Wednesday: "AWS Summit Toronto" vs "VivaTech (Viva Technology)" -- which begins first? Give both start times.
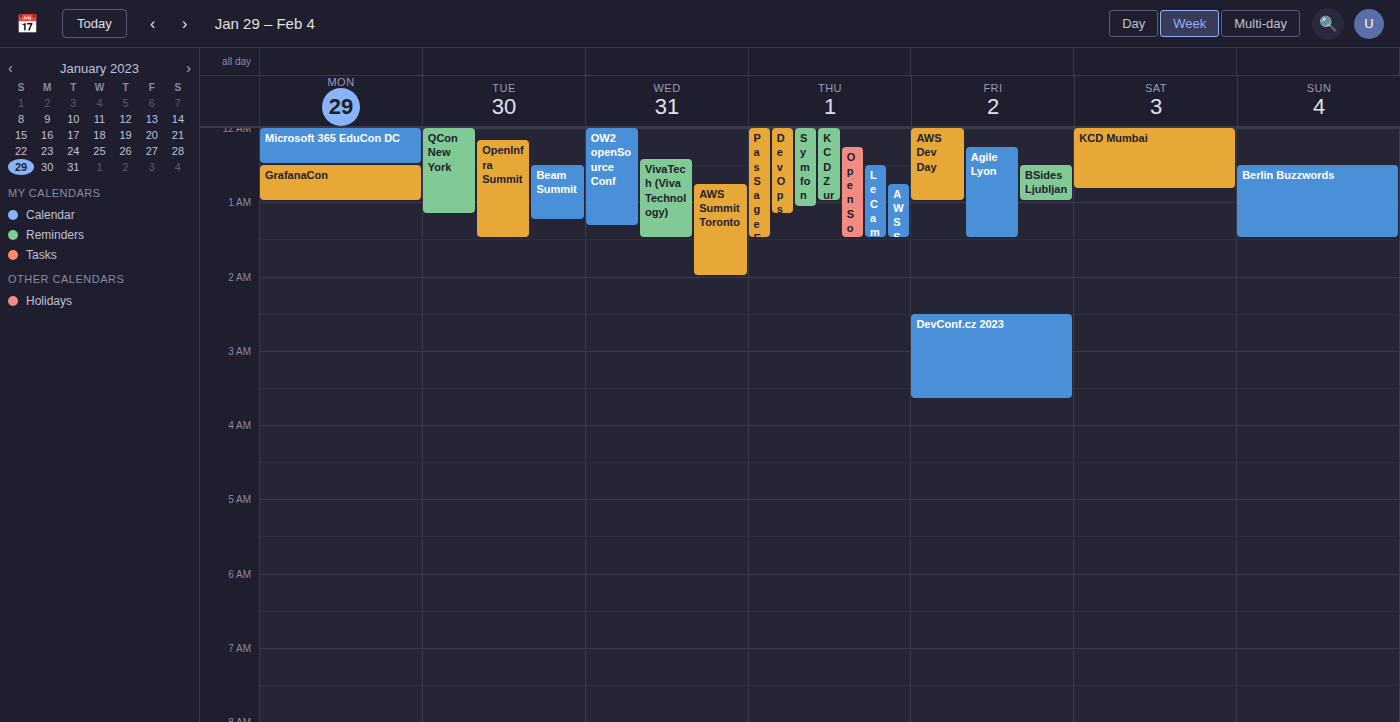
"VivaTech (Viva Technology)" 12:25 AM; "AWS Summit Toronto" 12:45 AM.